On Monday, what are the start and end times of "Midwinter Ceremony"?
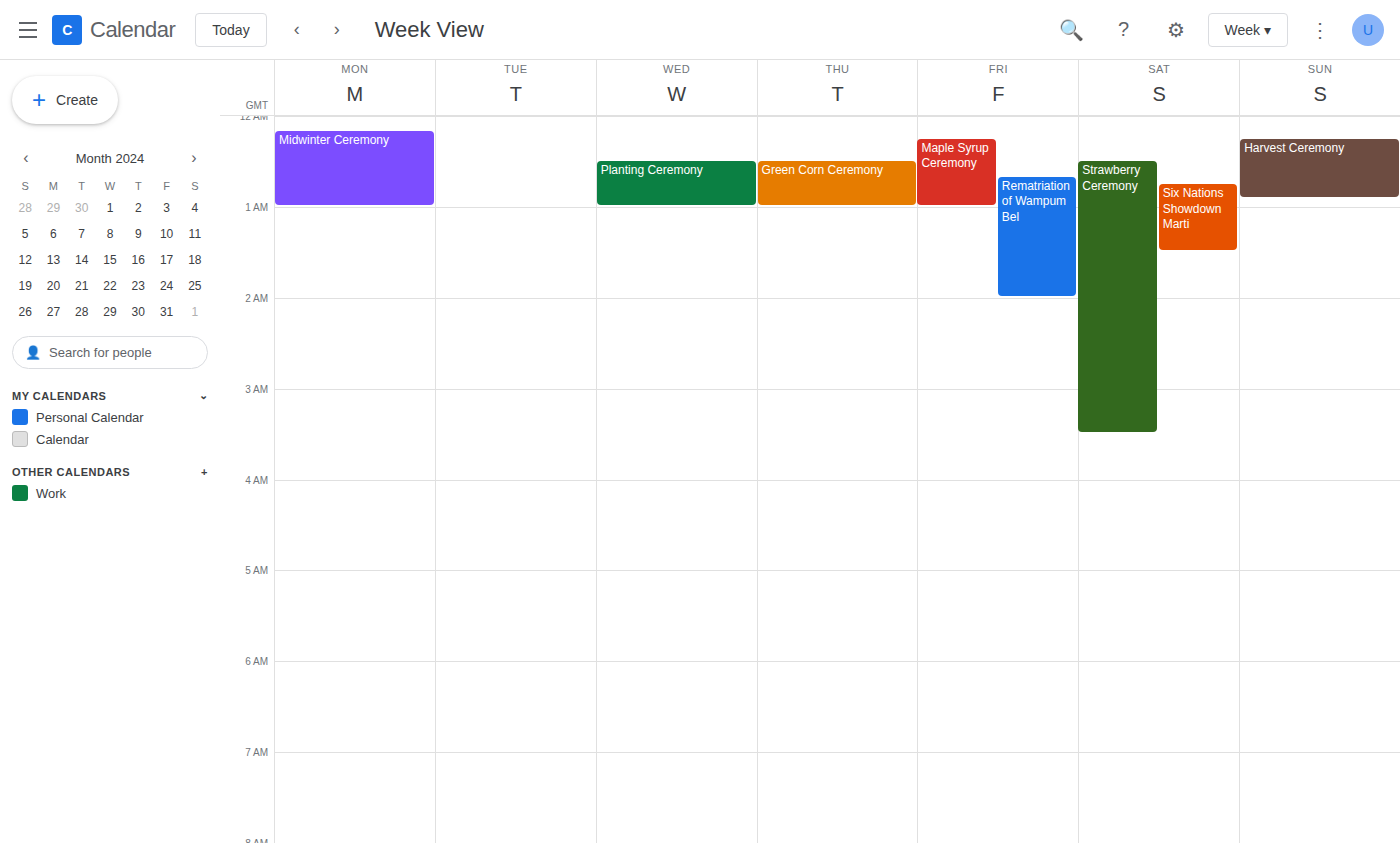
12:10 AM to 1:00 AM